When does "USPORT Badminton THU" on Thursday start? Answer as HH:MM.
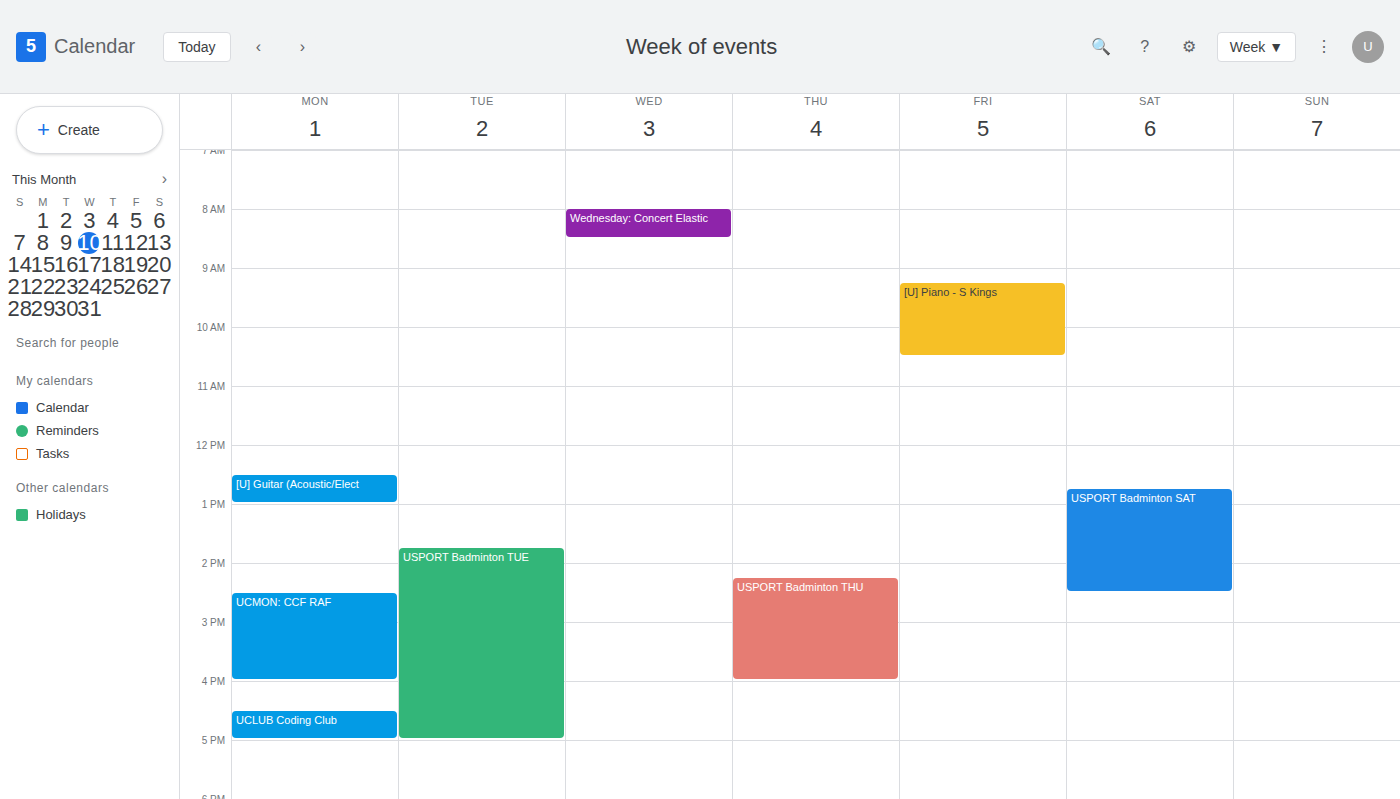
14:15